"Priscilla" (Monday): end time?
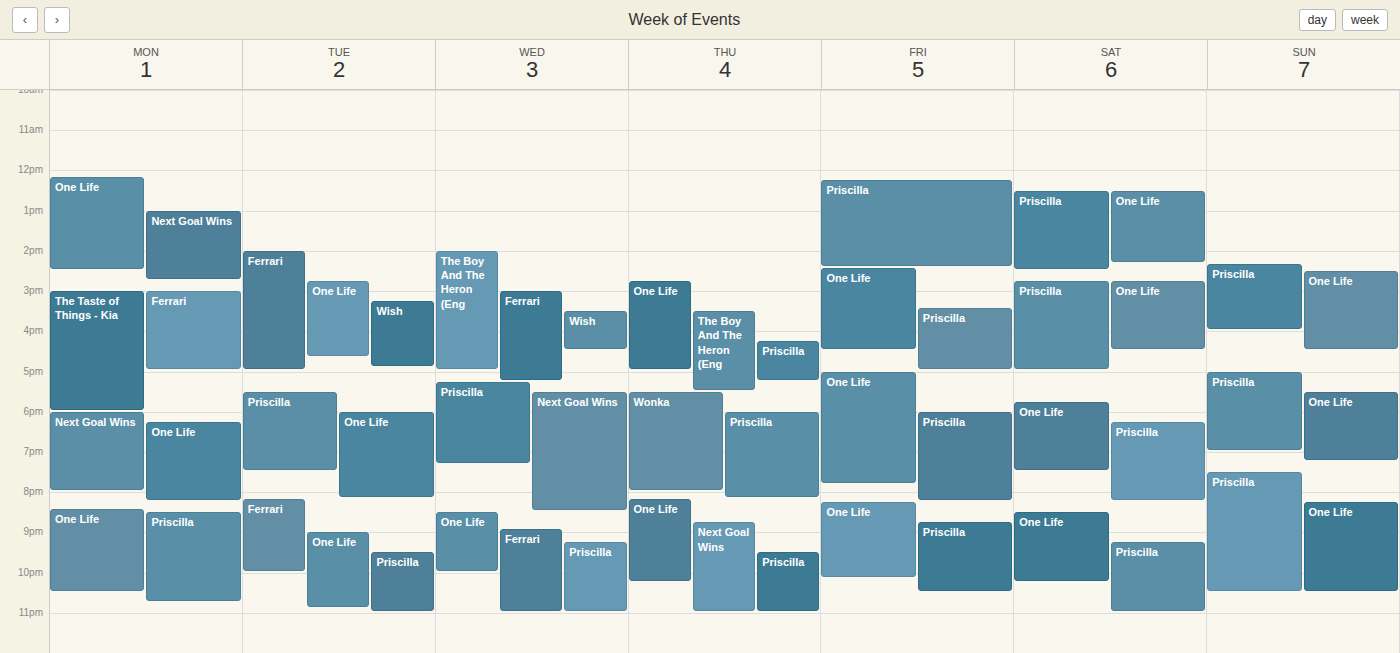
10:45 PM